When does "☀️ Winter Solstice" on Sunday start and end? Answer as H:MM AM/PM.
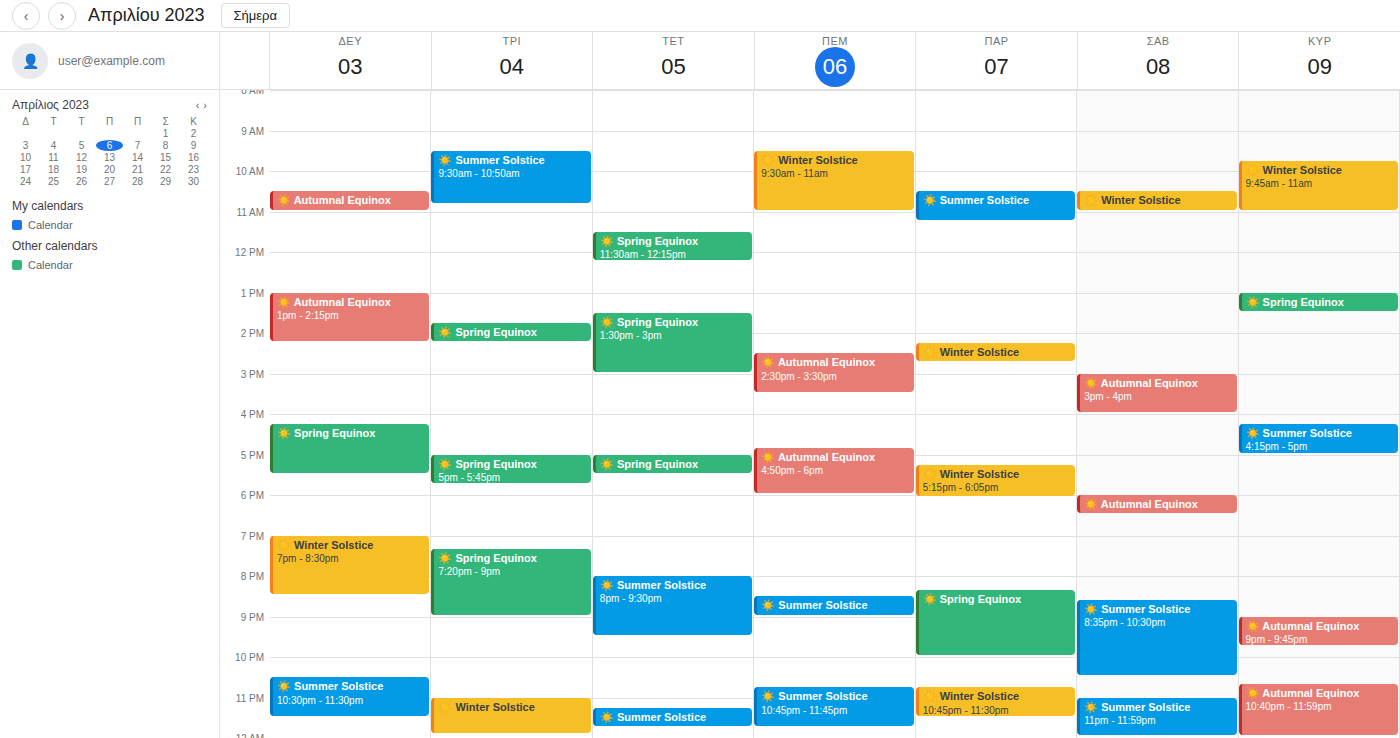
9:45 AM to 11:00 AM